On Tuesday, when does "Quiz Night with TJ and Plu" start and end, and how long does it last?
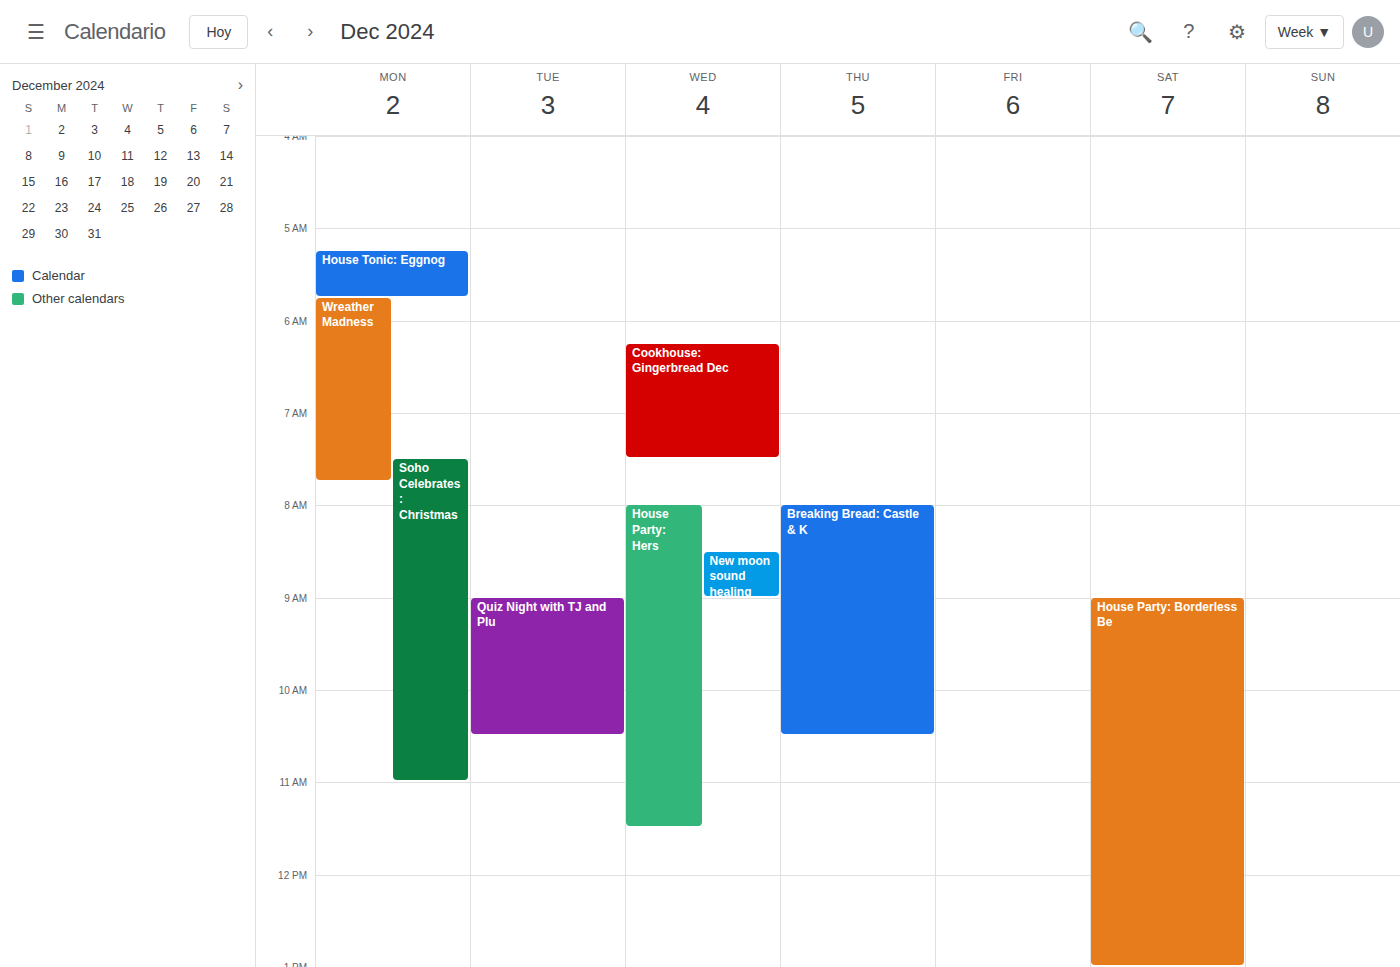
9:00 AM to 10:30 AM, 1 hour 30 minutes